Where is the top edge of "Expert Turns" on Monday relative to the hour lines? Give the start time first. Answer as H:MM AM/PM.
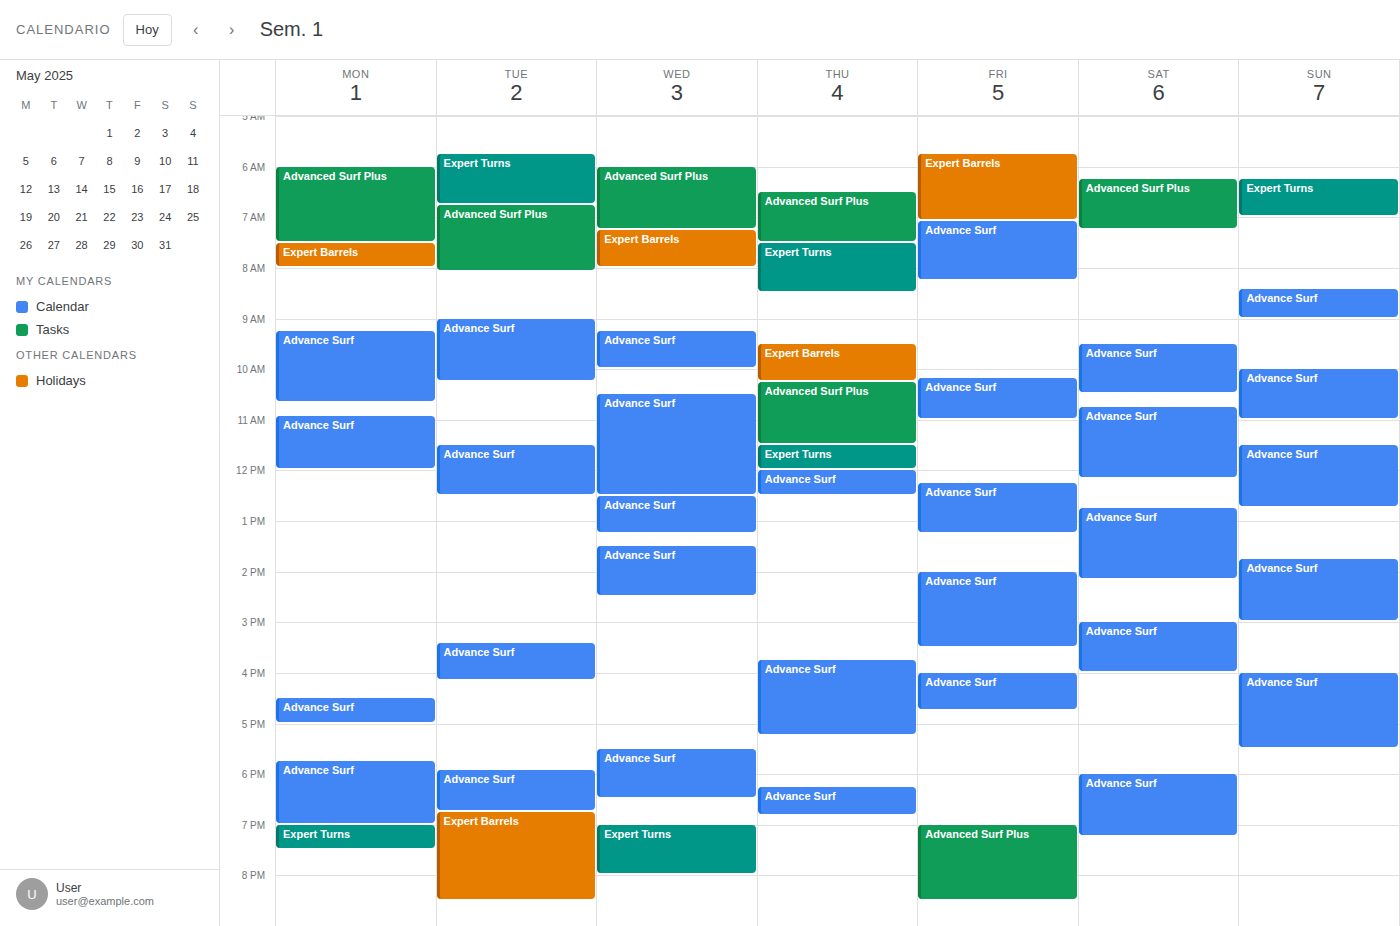
7:00 PM -- exactly on the 7 PM line.